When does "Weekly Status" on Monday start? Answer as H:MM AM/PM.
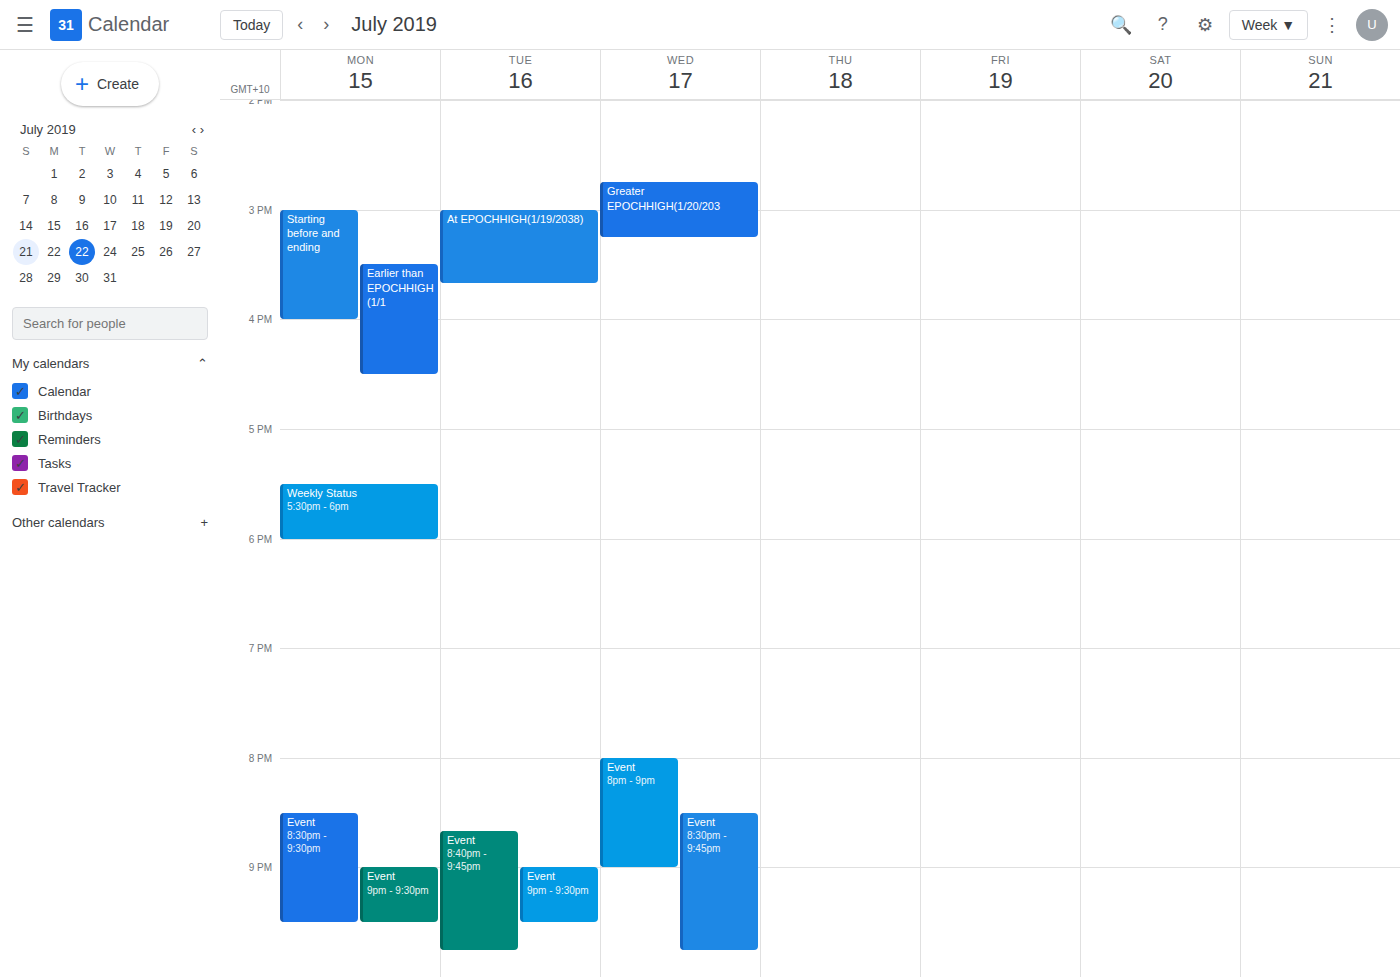
5:30 PM